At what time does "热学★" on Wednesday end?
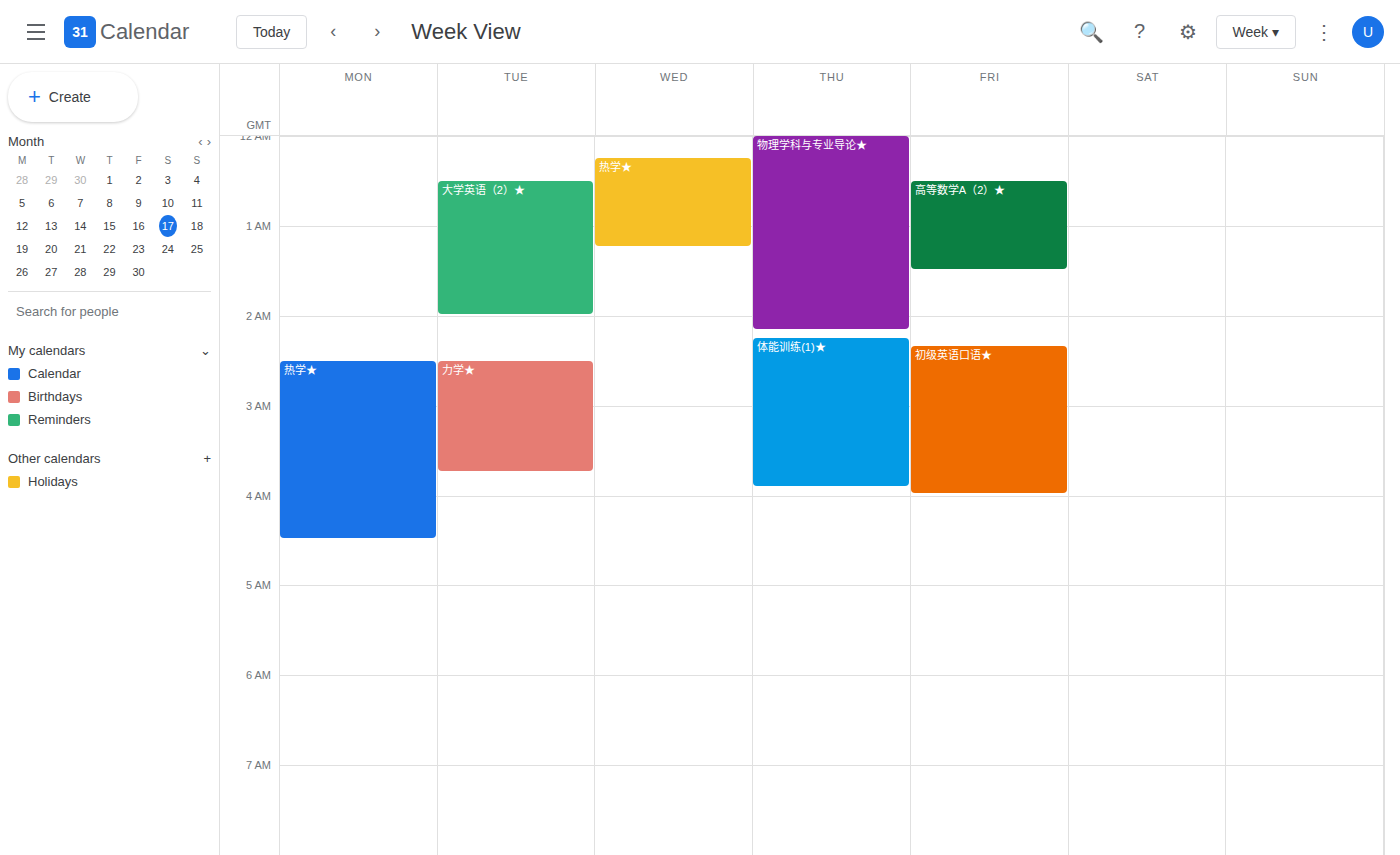
1:15 AM